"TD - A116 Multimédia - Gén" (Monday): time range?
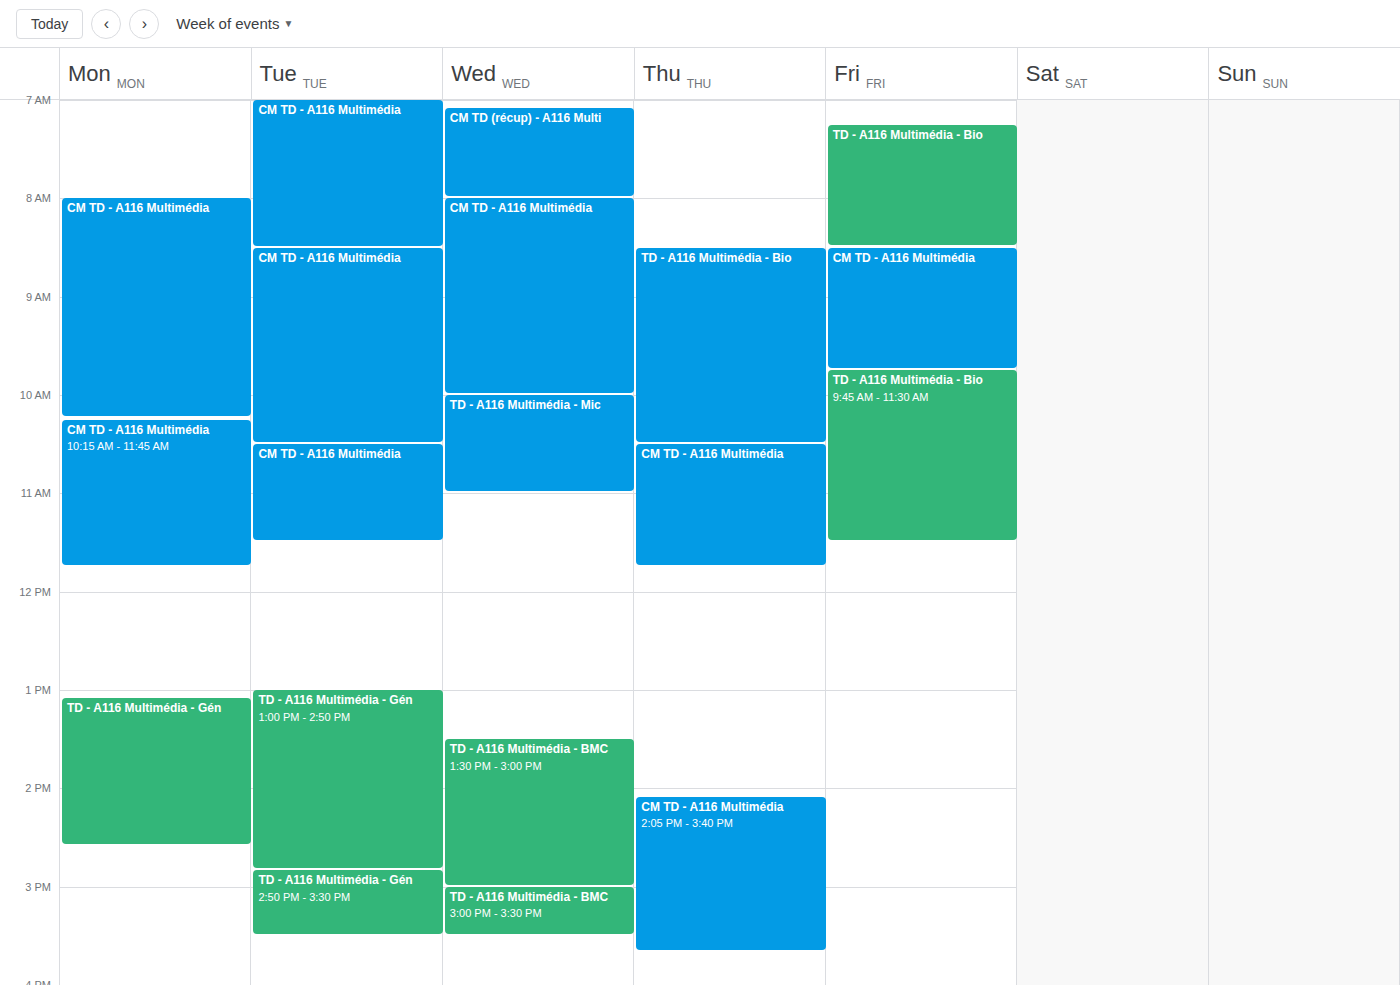
1:05 PM to 2:35 PM